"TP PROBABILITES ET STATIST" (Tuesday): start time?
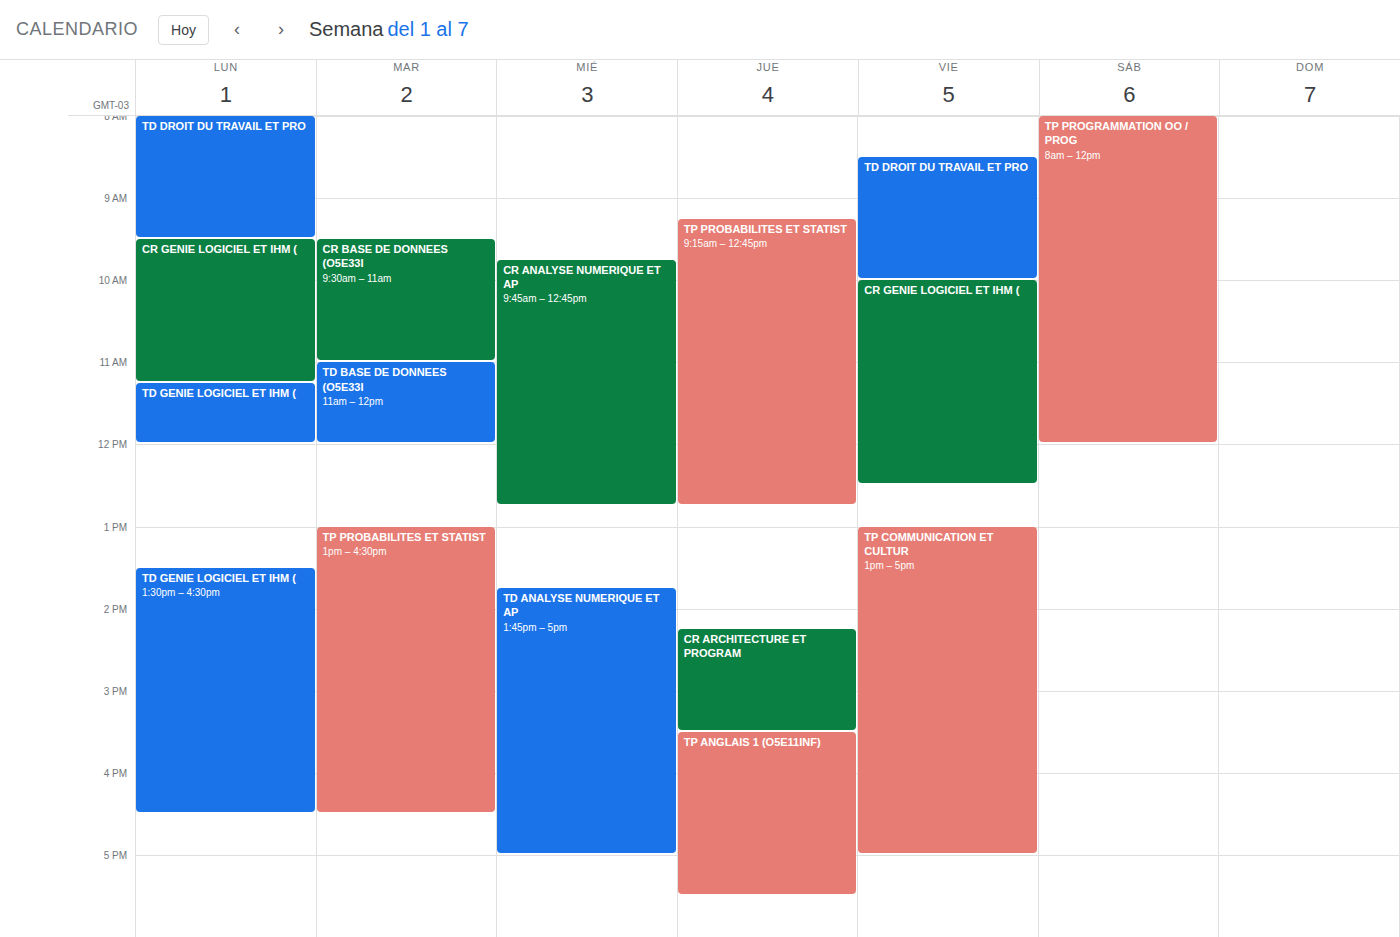
1:00 PM